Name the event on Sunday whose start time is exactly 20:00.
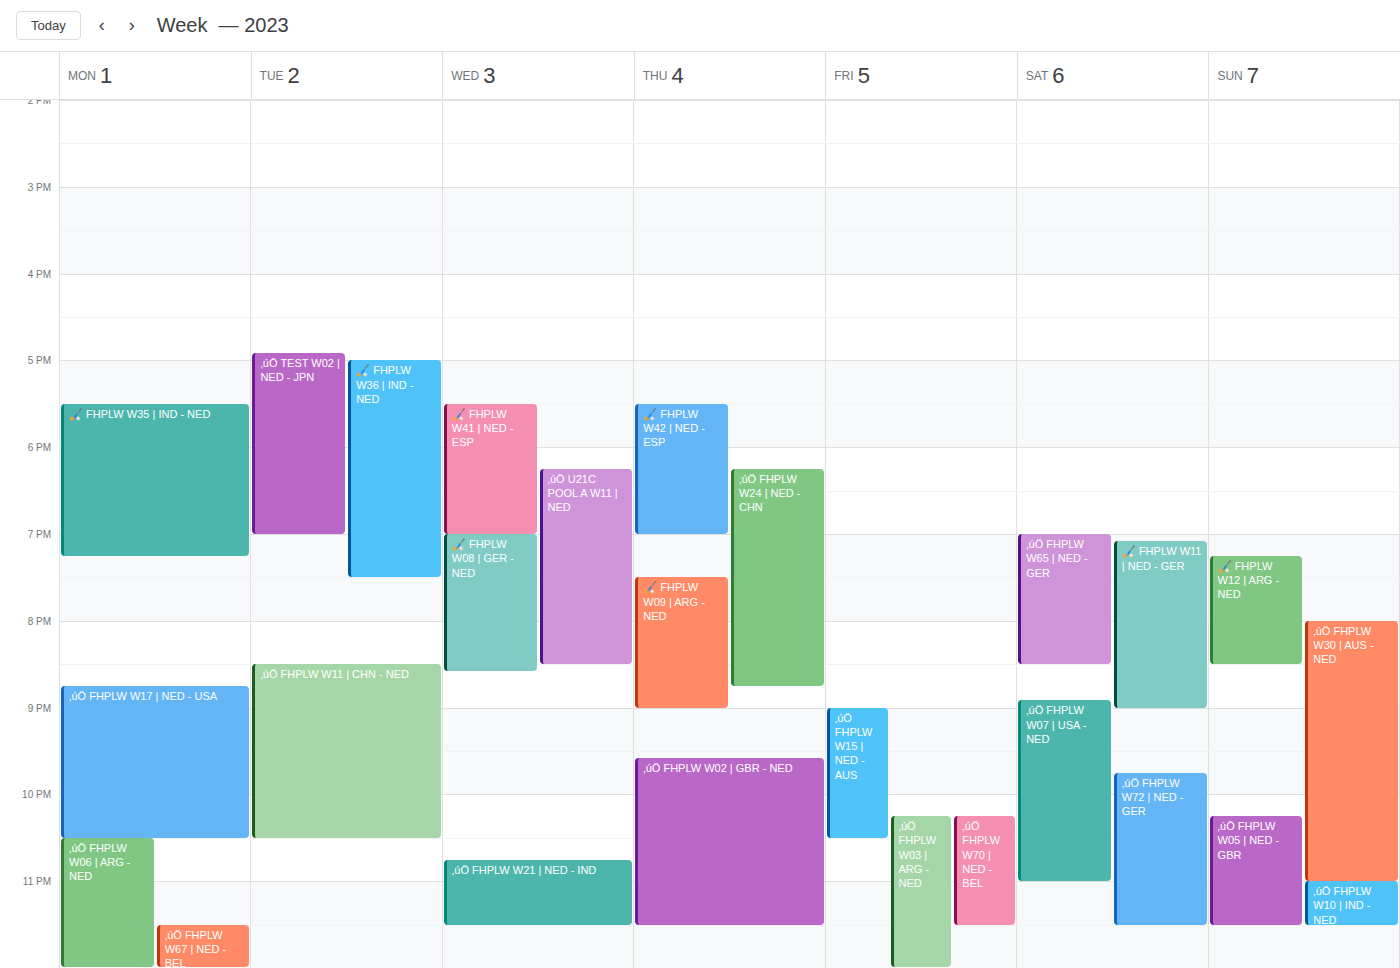
"‚úÖ FHPLW W30 | AUS - NED"